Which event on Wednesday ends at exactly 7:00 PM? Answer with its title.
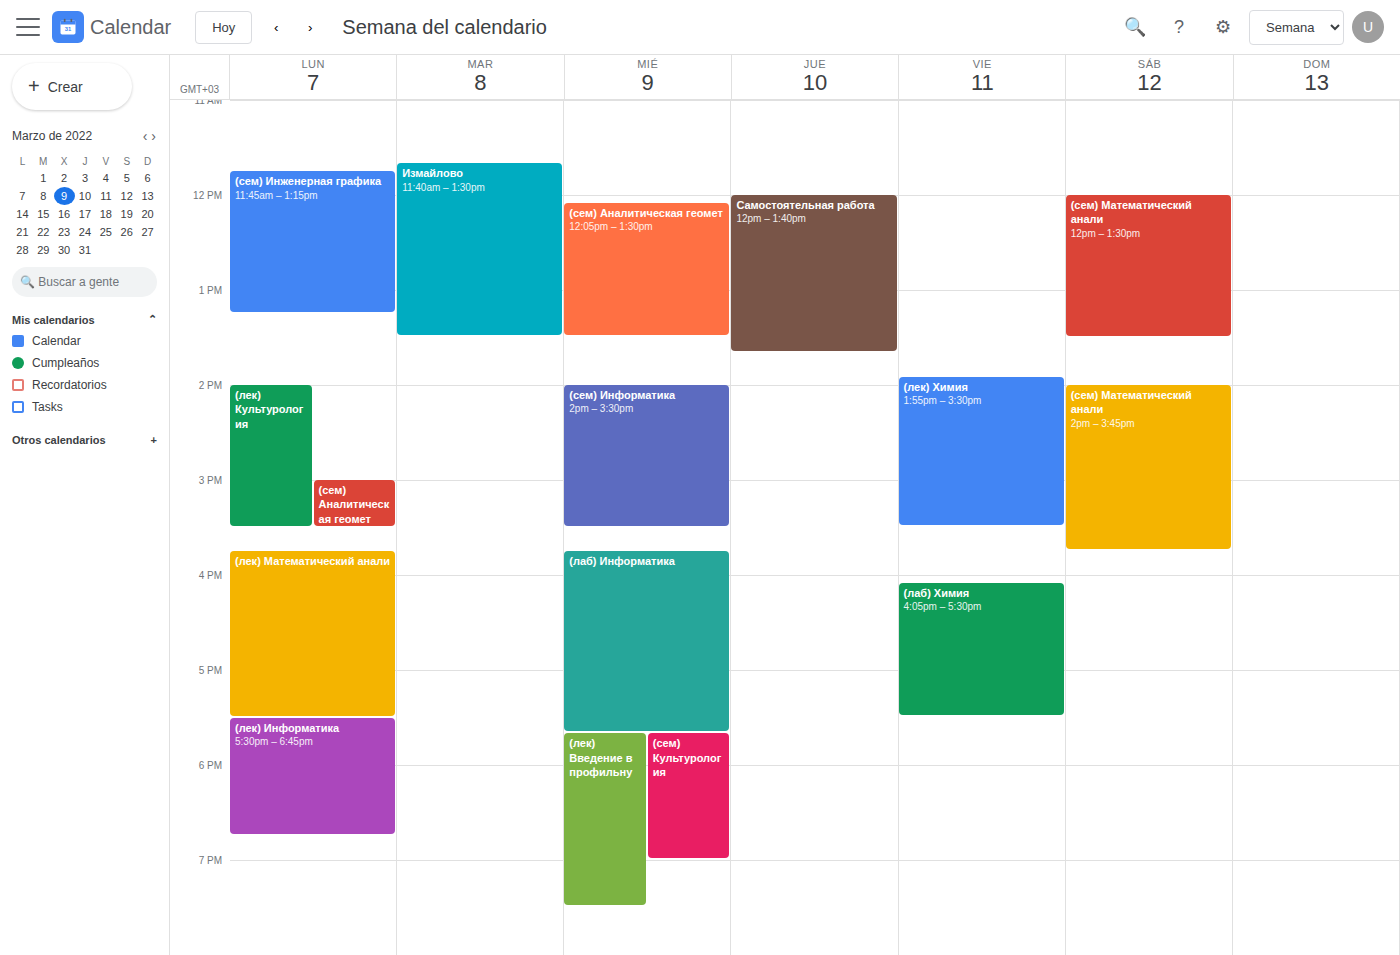
"(сем) Культурология"